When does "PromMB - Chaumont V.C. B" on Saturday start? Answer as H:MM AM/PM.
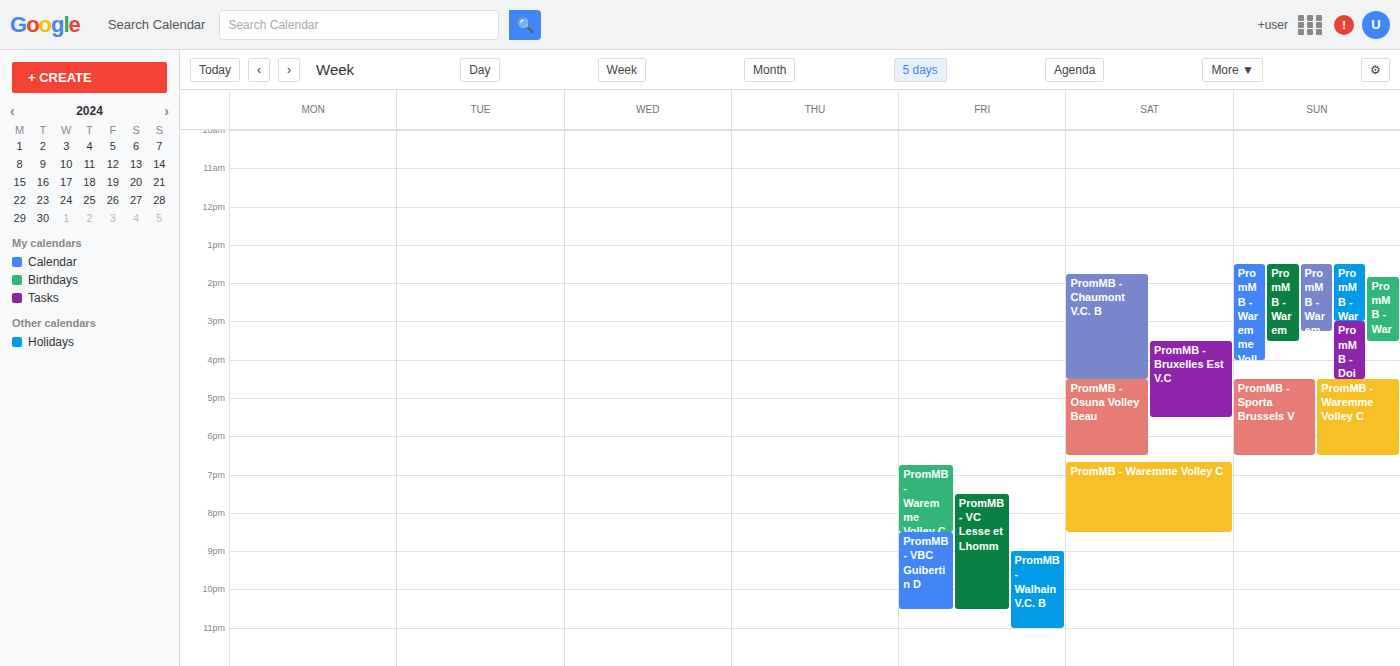
1:45 PM